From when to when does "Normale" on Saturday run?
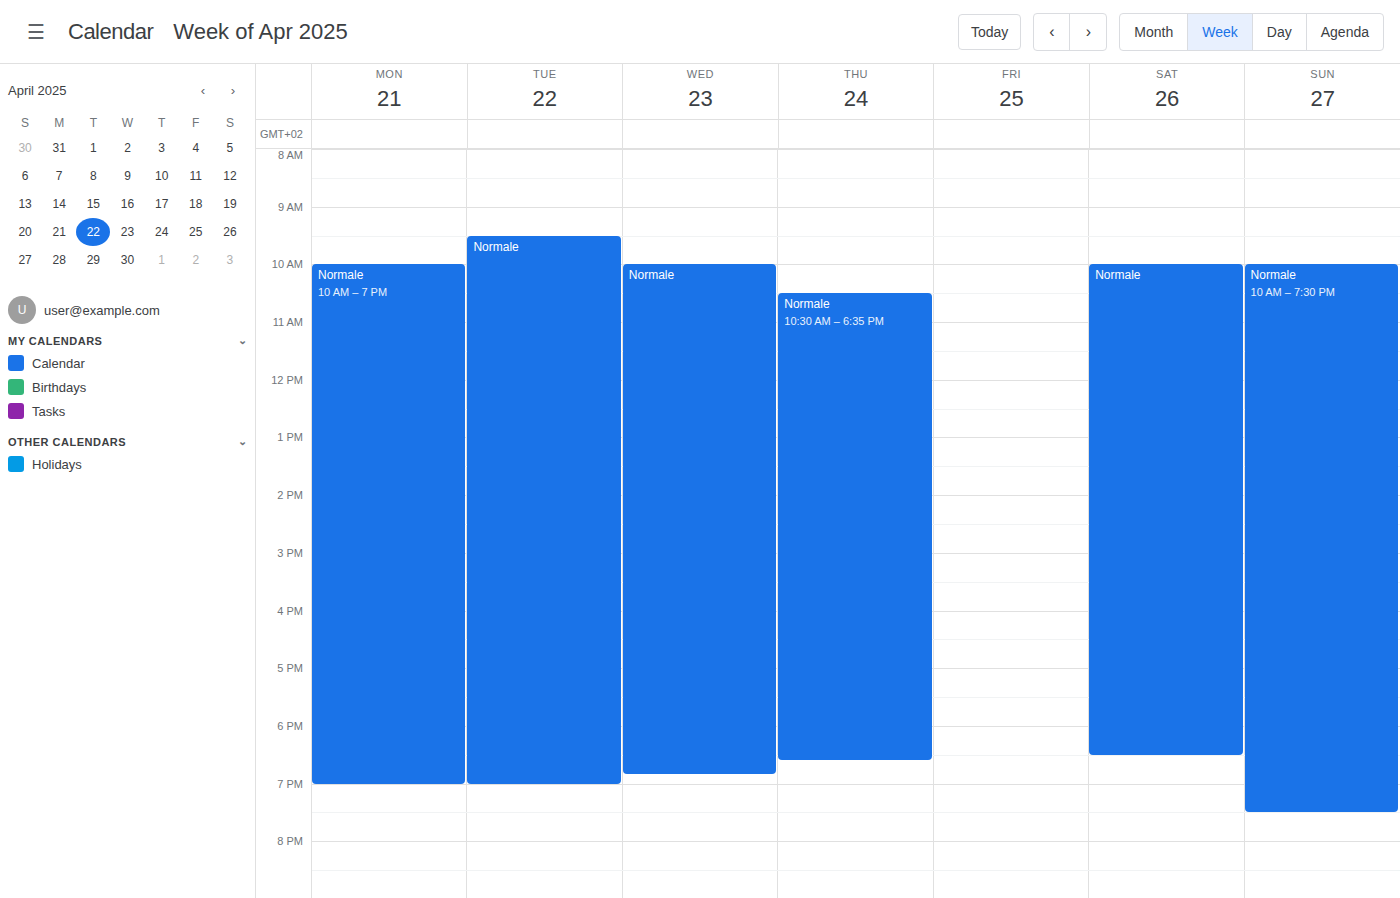
10:00 AM to 6:30 PM